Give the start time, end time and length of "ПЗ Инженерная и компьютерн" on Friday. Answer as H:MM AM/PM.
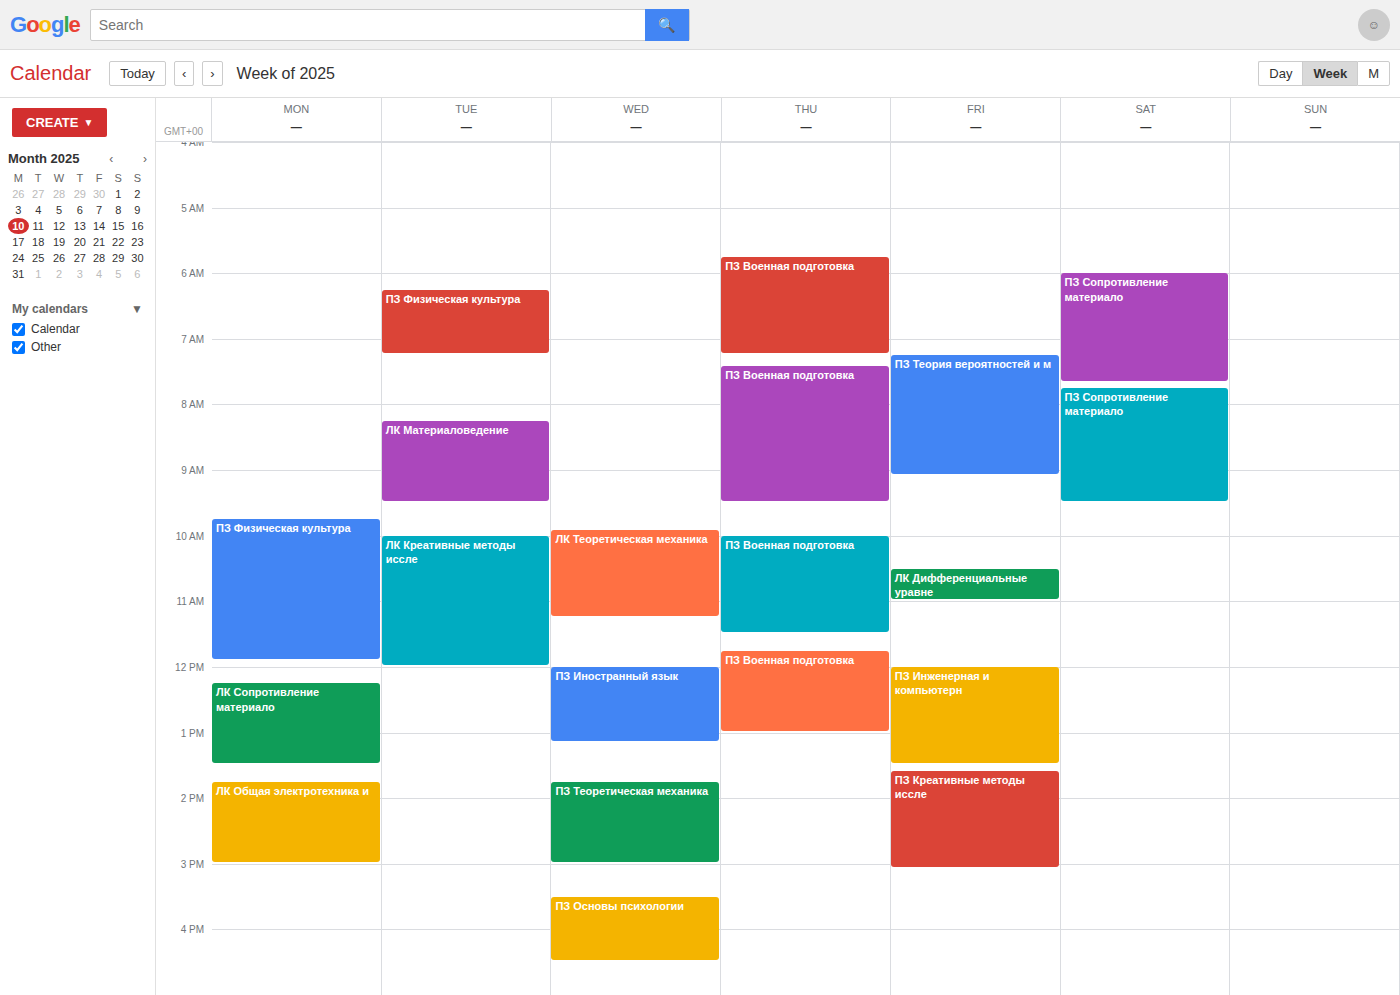
12:00 PM to 1:30 PM, 1 hour 30 minutes